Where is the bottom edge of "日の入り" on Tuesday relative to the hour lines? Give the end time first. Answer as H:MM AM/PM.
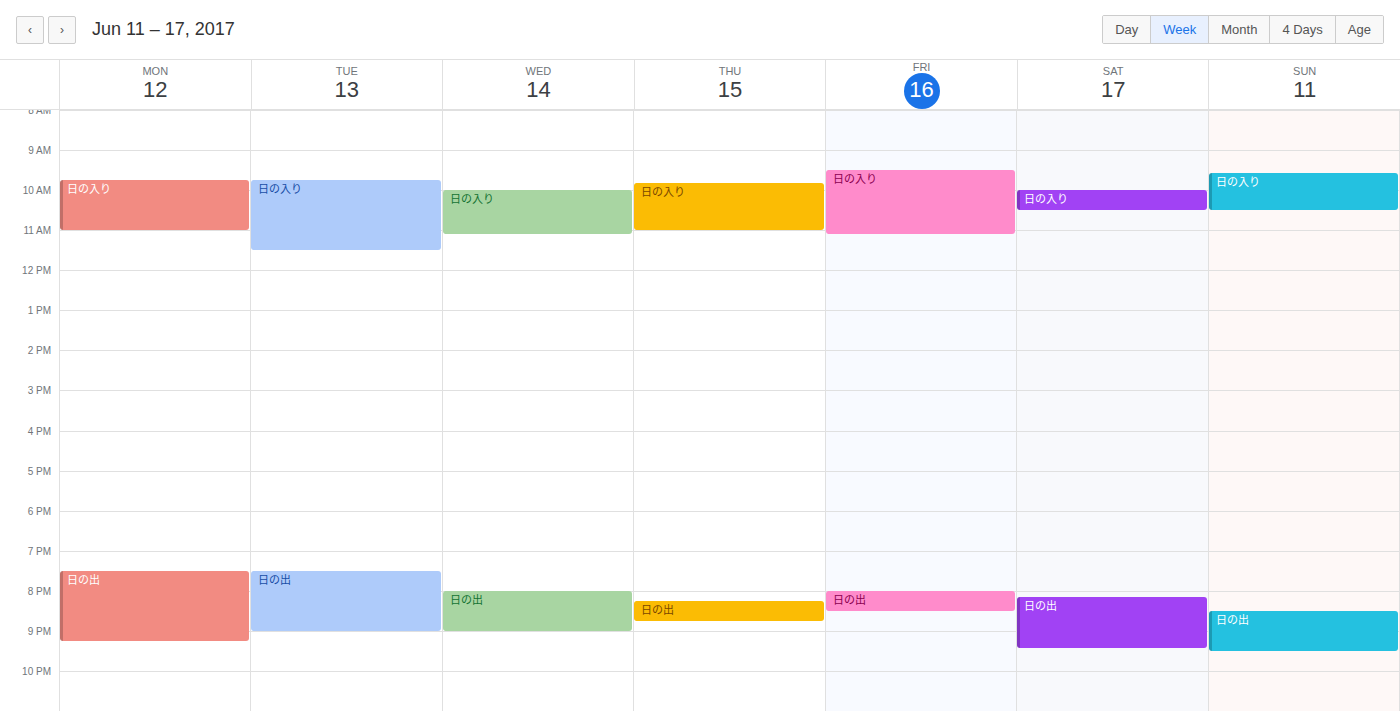
11:30 AM -- halfway between the 11 AM and 12 PM lines.